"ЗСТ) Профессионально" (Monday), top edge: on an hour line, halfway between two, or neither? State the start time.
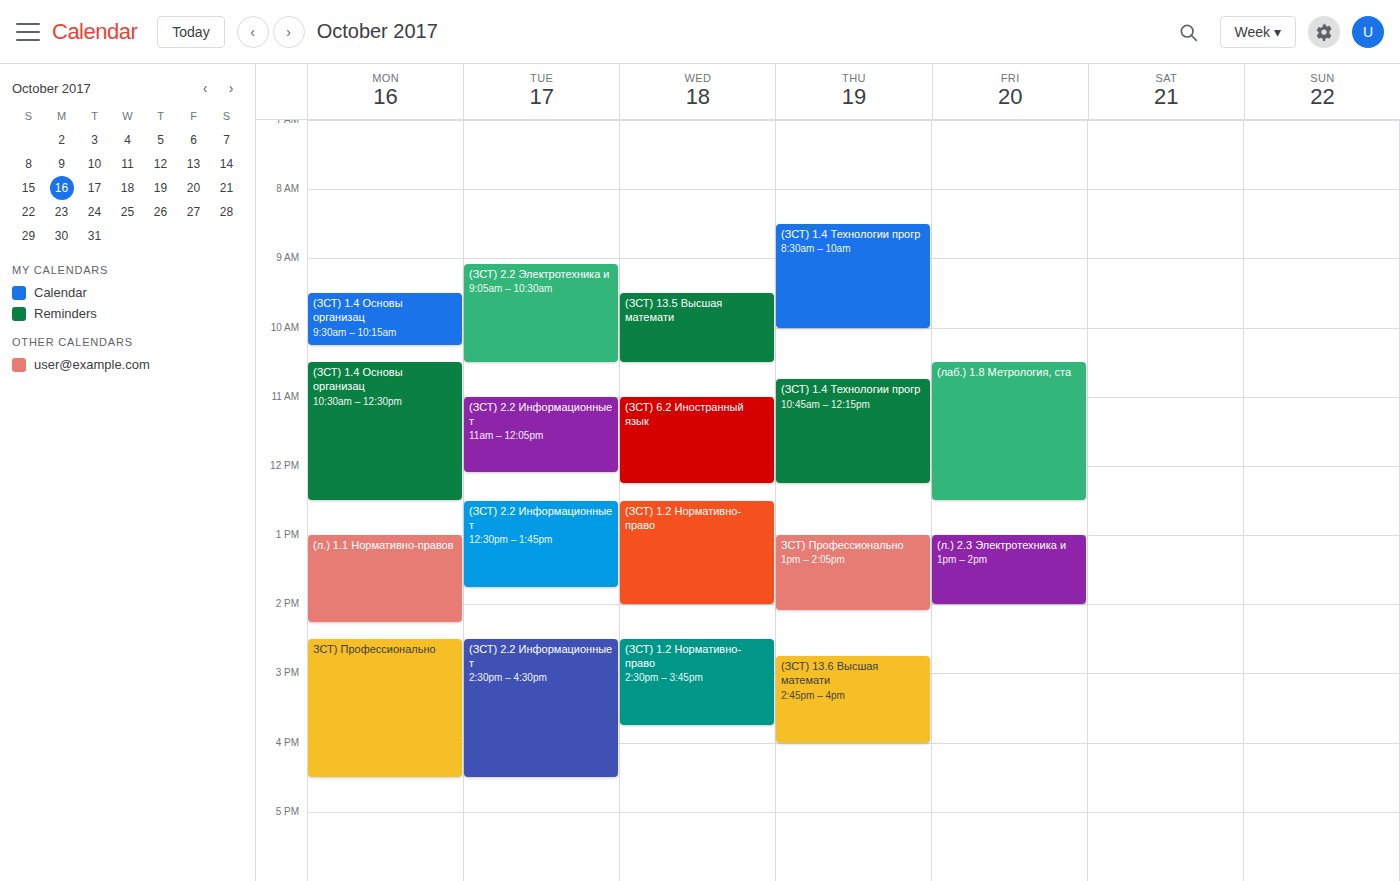
2:30 PM -- halfway between the 2 PM and 3 PM lines.